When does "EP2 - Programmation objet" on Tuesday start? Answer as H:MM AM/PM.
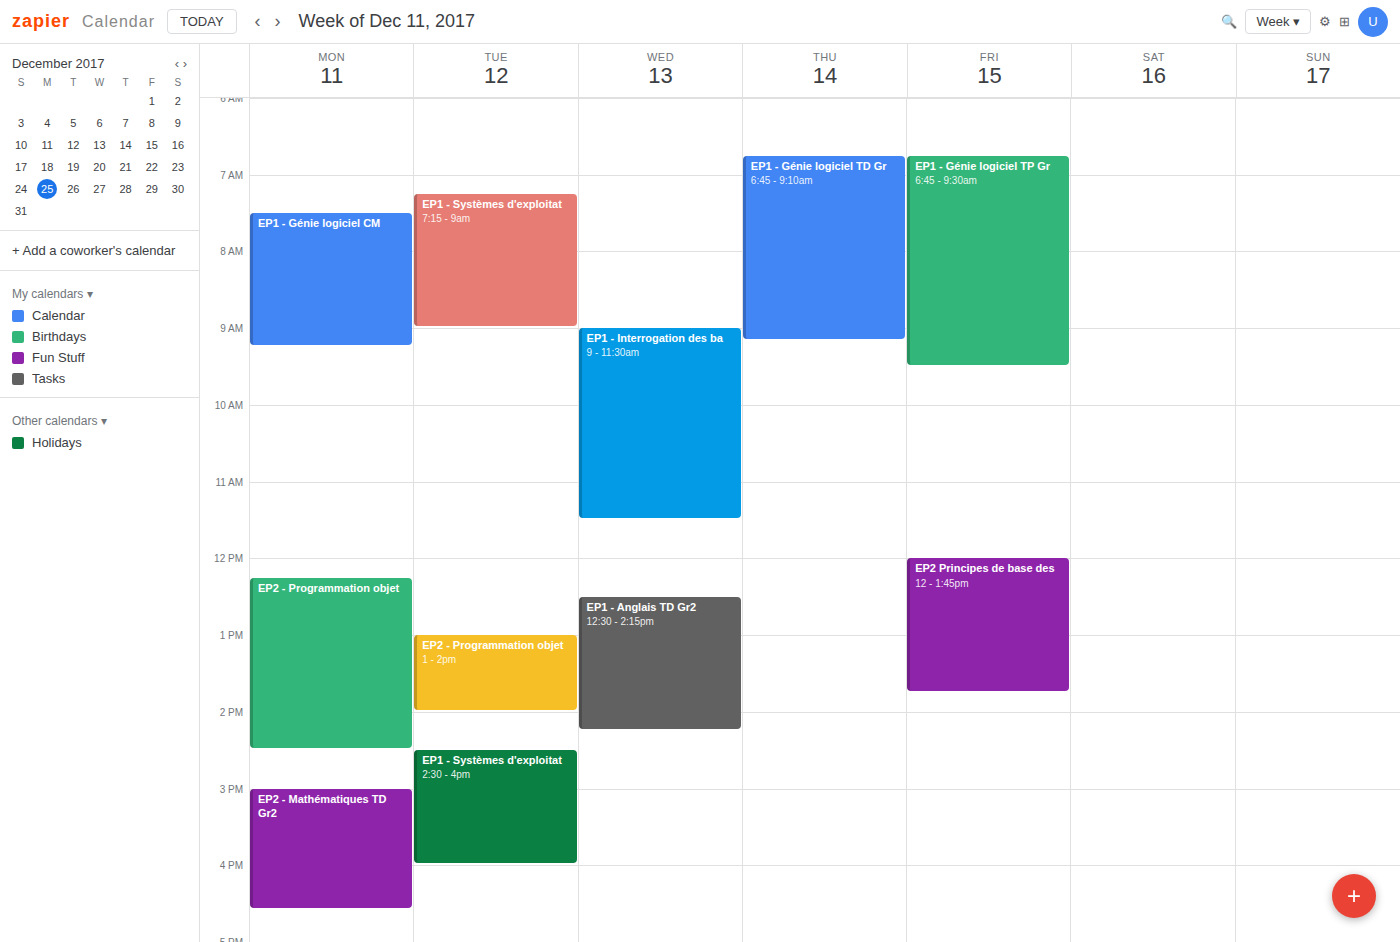
1:00 PM